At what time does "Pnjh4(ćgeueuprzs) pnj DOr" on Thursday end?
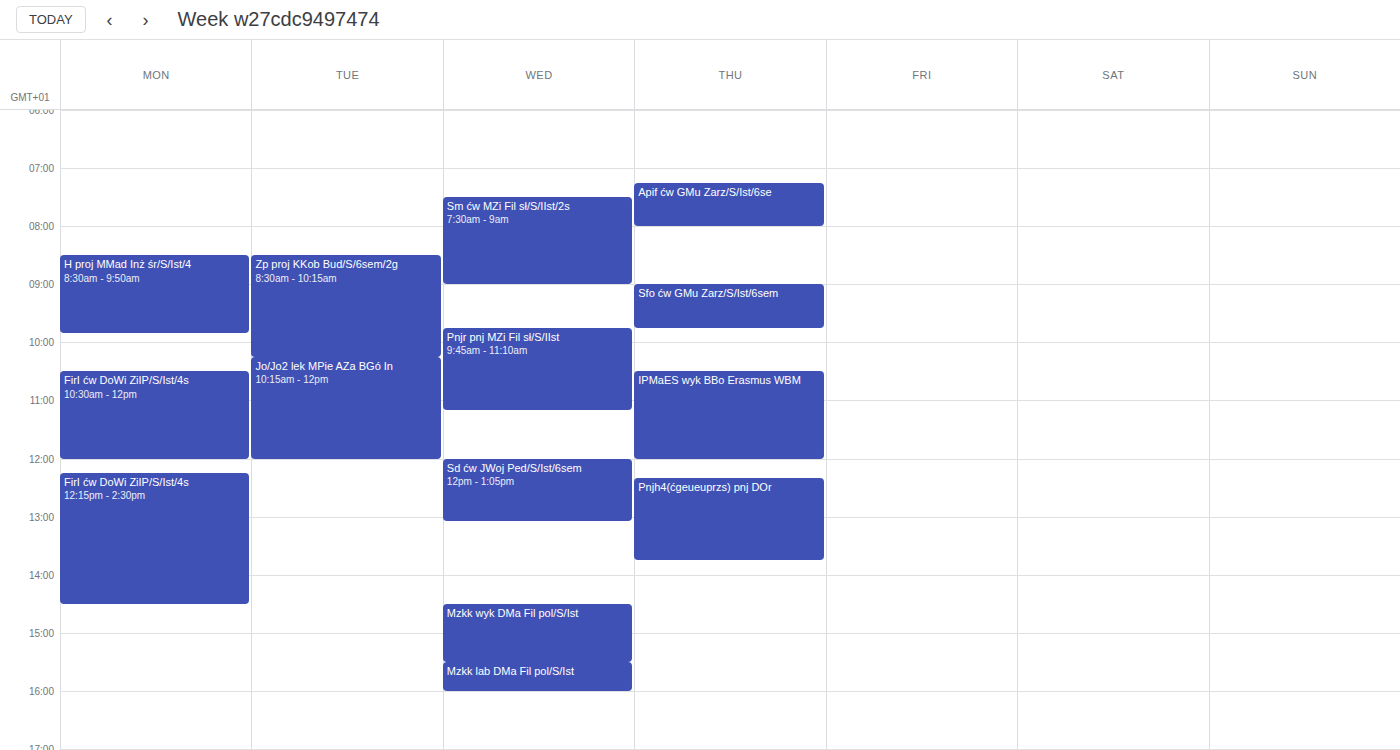
1:45 PM